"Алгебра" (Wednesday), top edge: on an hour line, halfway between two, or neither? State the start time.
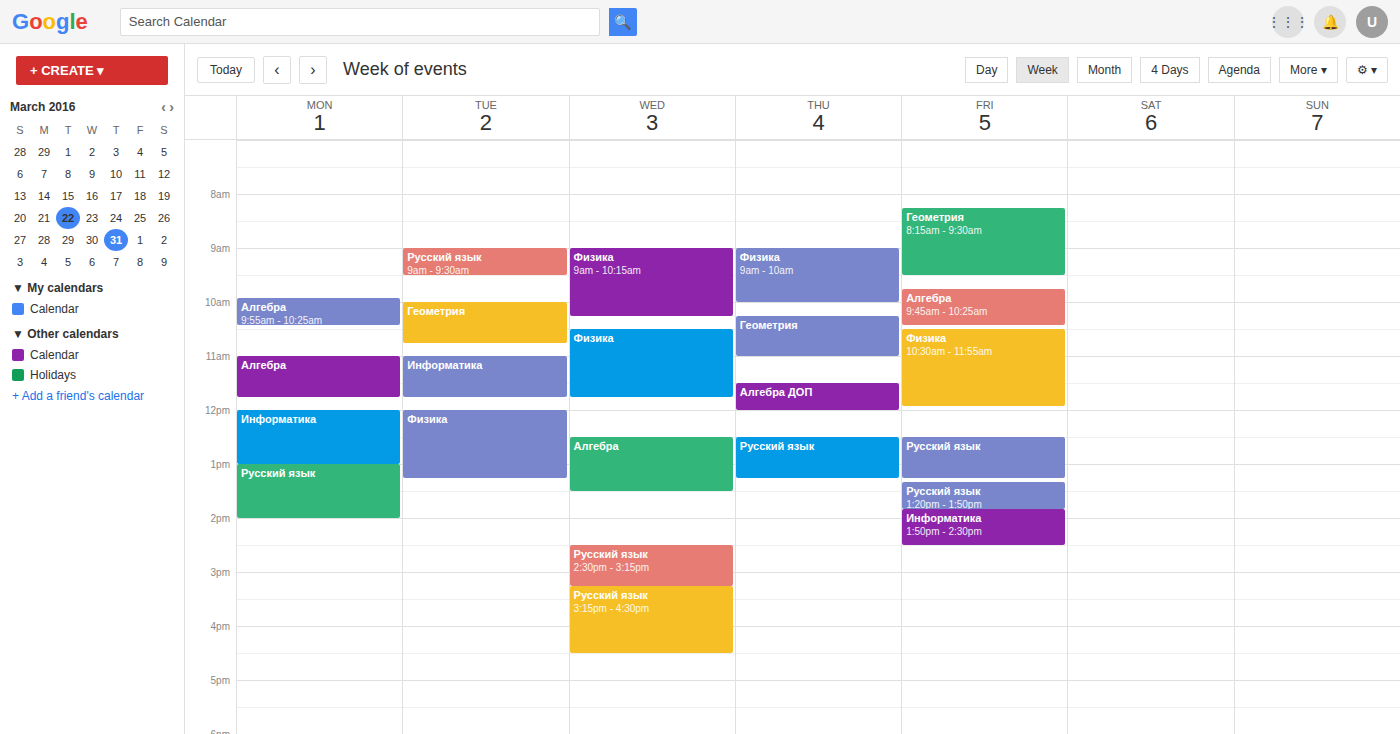
12:30 -- halfway between the 12:00 and 13:00 lines.